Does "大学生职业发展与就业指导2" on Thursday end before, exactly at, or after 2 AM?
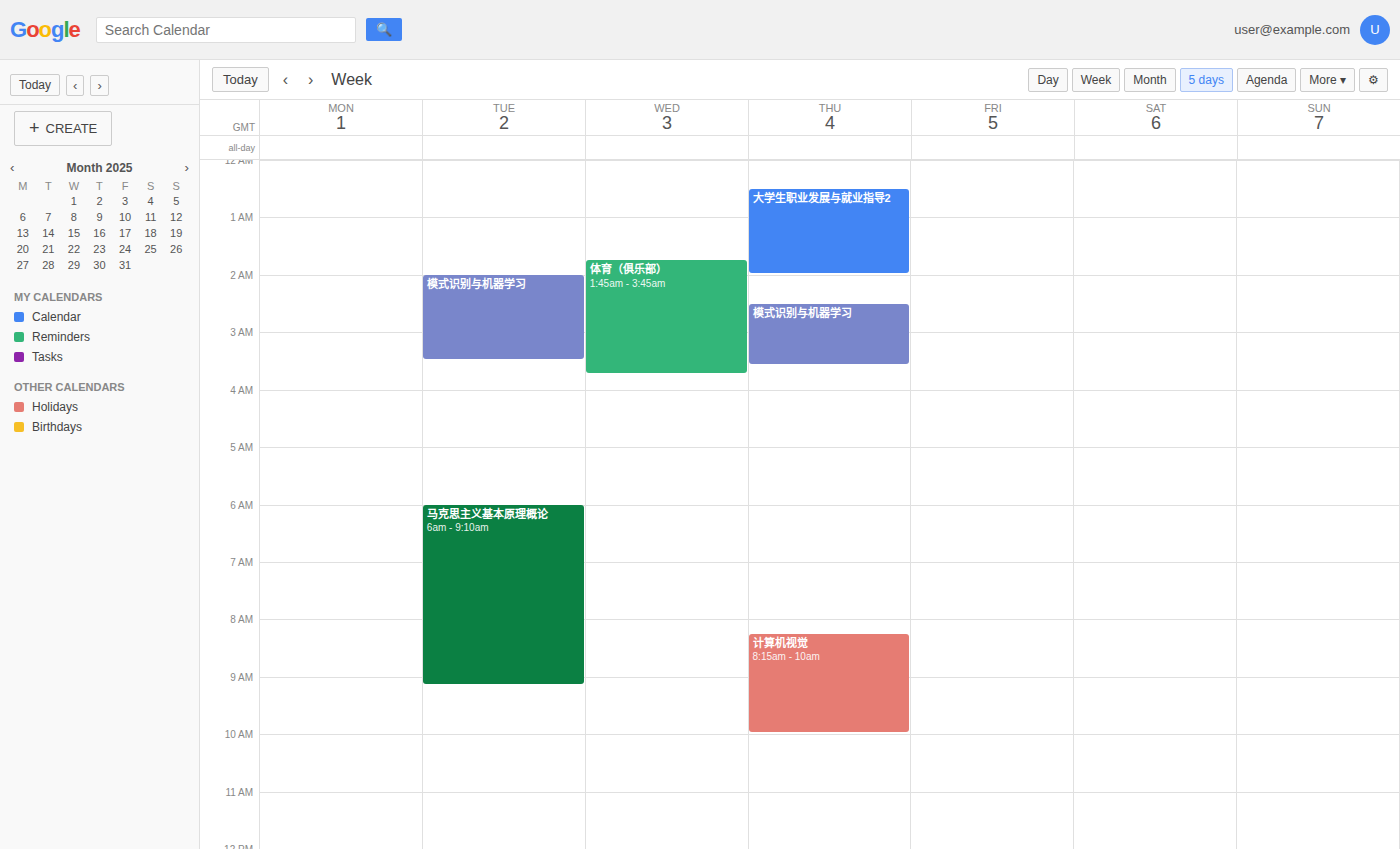
2:00 AM -- exactly at 2 AM, on the 2 AM line.